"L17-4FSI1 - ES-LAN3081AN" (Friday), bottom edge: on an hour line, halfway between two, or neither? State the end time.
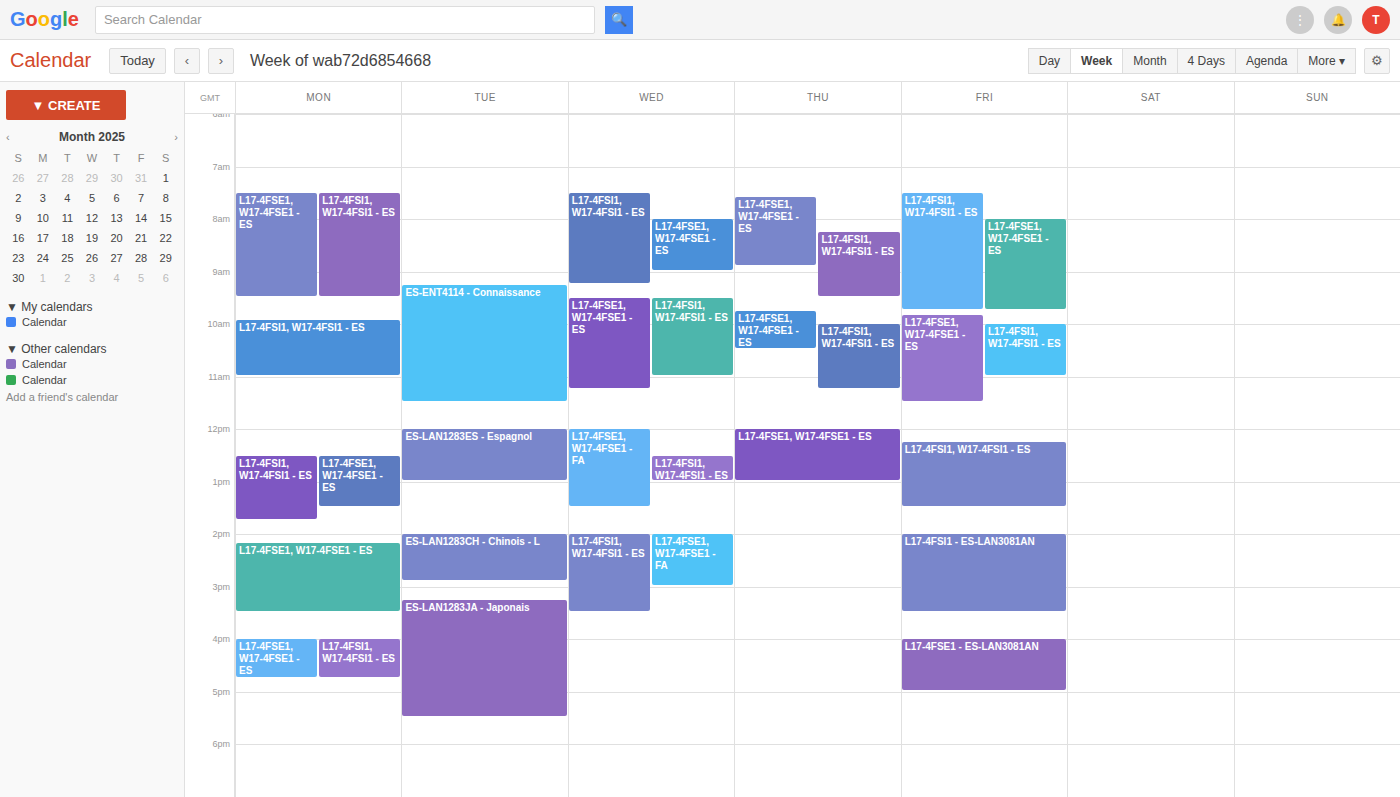
3:30 PM -- halfway between the 3 PM and 4 PM lines.